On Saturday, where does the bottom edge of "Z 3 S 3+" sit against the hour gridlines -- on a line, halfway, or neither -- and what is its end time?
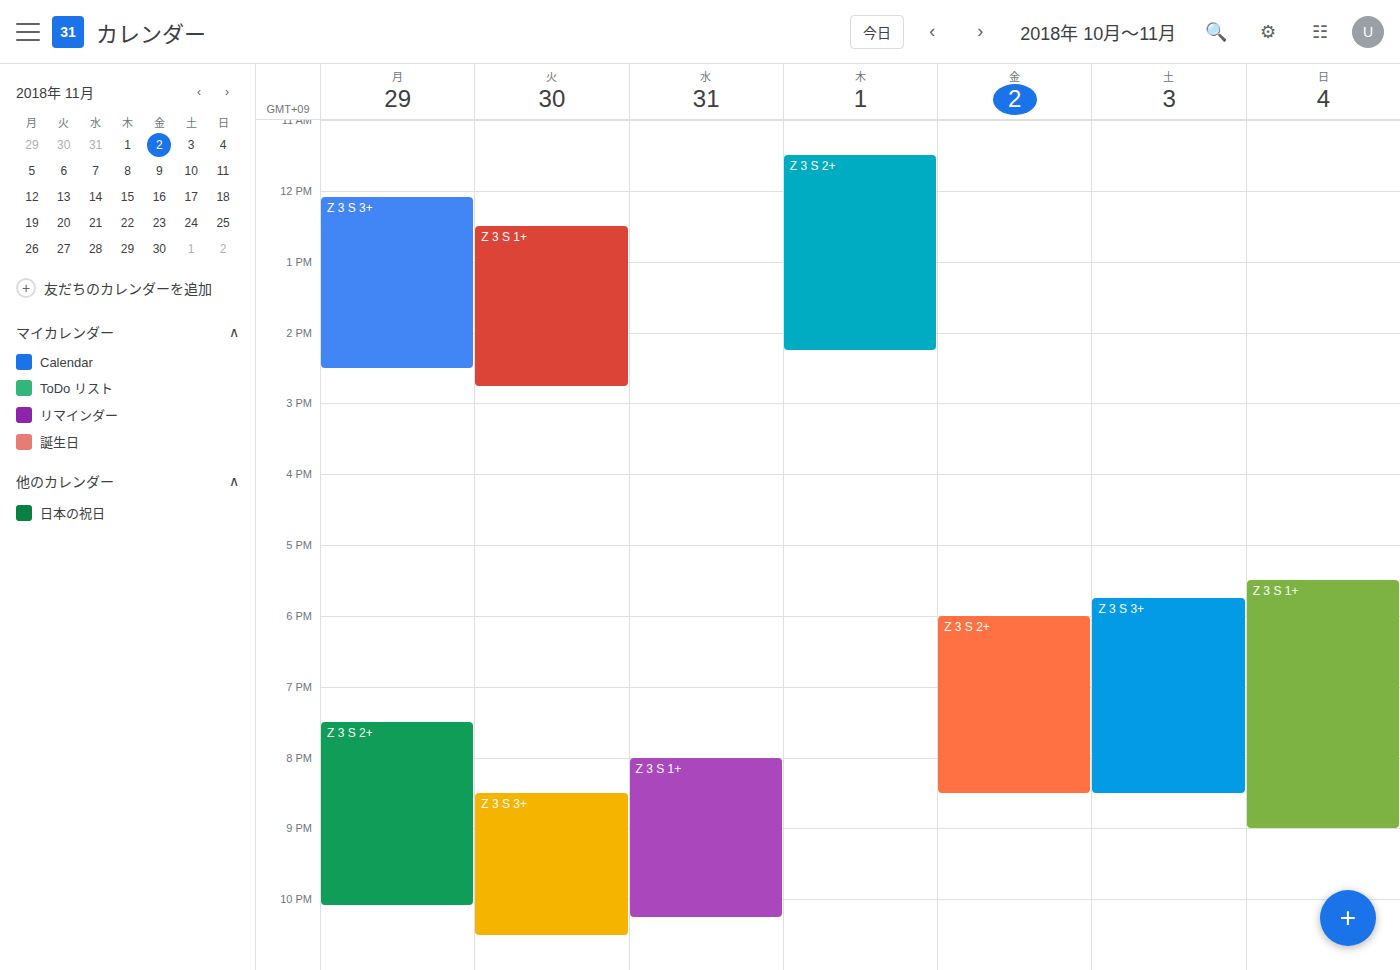
8:30 PM -- halfway between the 8 PM and 9 PM lines.